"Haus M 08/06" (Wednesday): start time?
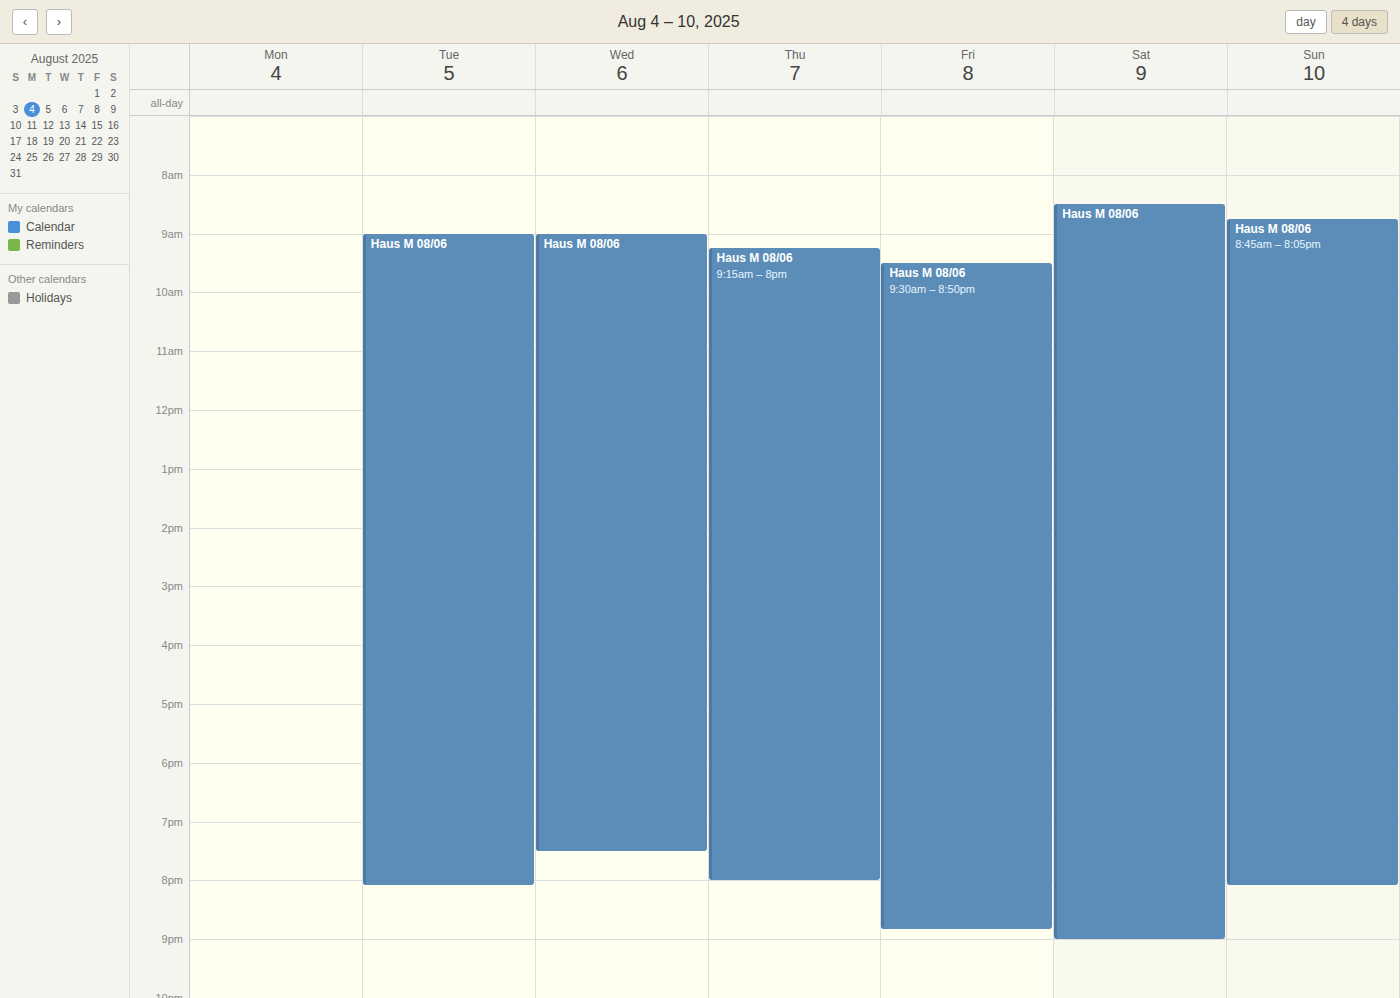
9:00 AM